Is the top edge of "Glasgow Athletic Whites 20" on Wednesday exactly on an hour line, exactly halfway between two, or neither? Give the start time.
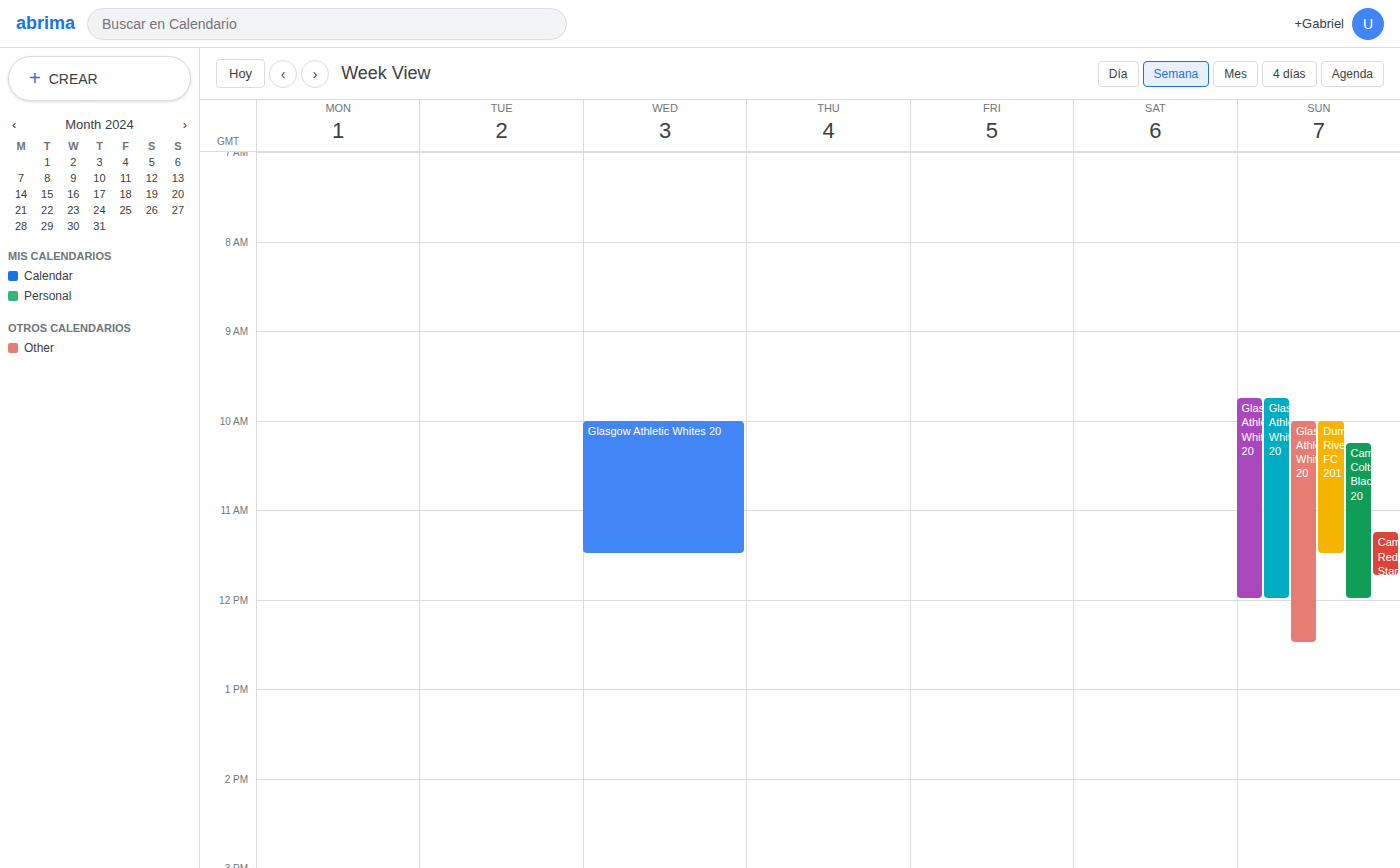
10:00 AM -- exactly on the 10 AM line.